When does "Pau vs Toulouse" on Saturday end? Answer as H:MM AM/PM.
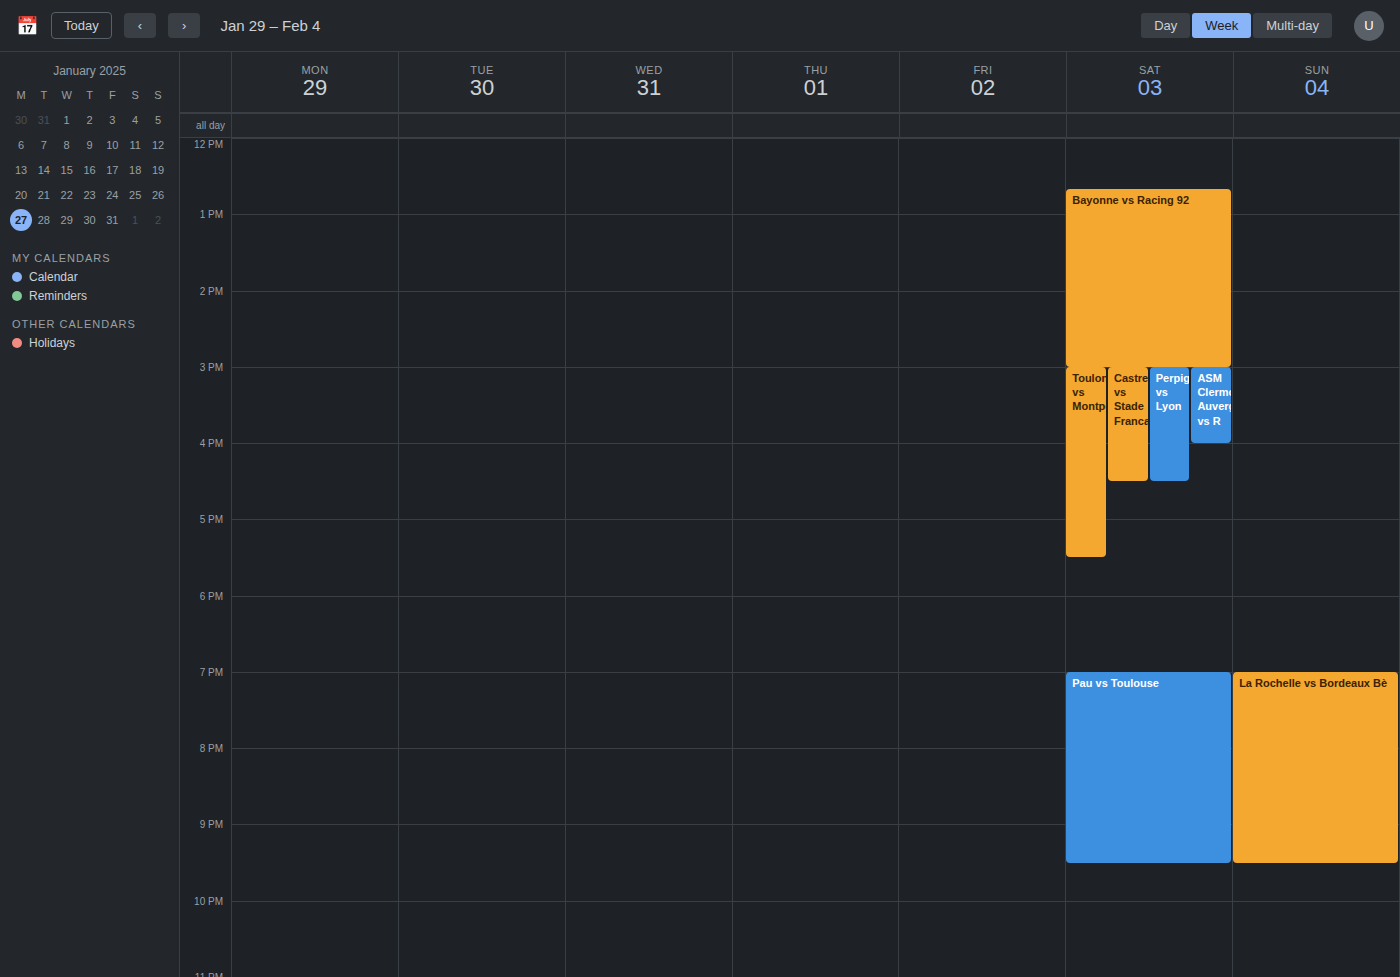
9:30 PM